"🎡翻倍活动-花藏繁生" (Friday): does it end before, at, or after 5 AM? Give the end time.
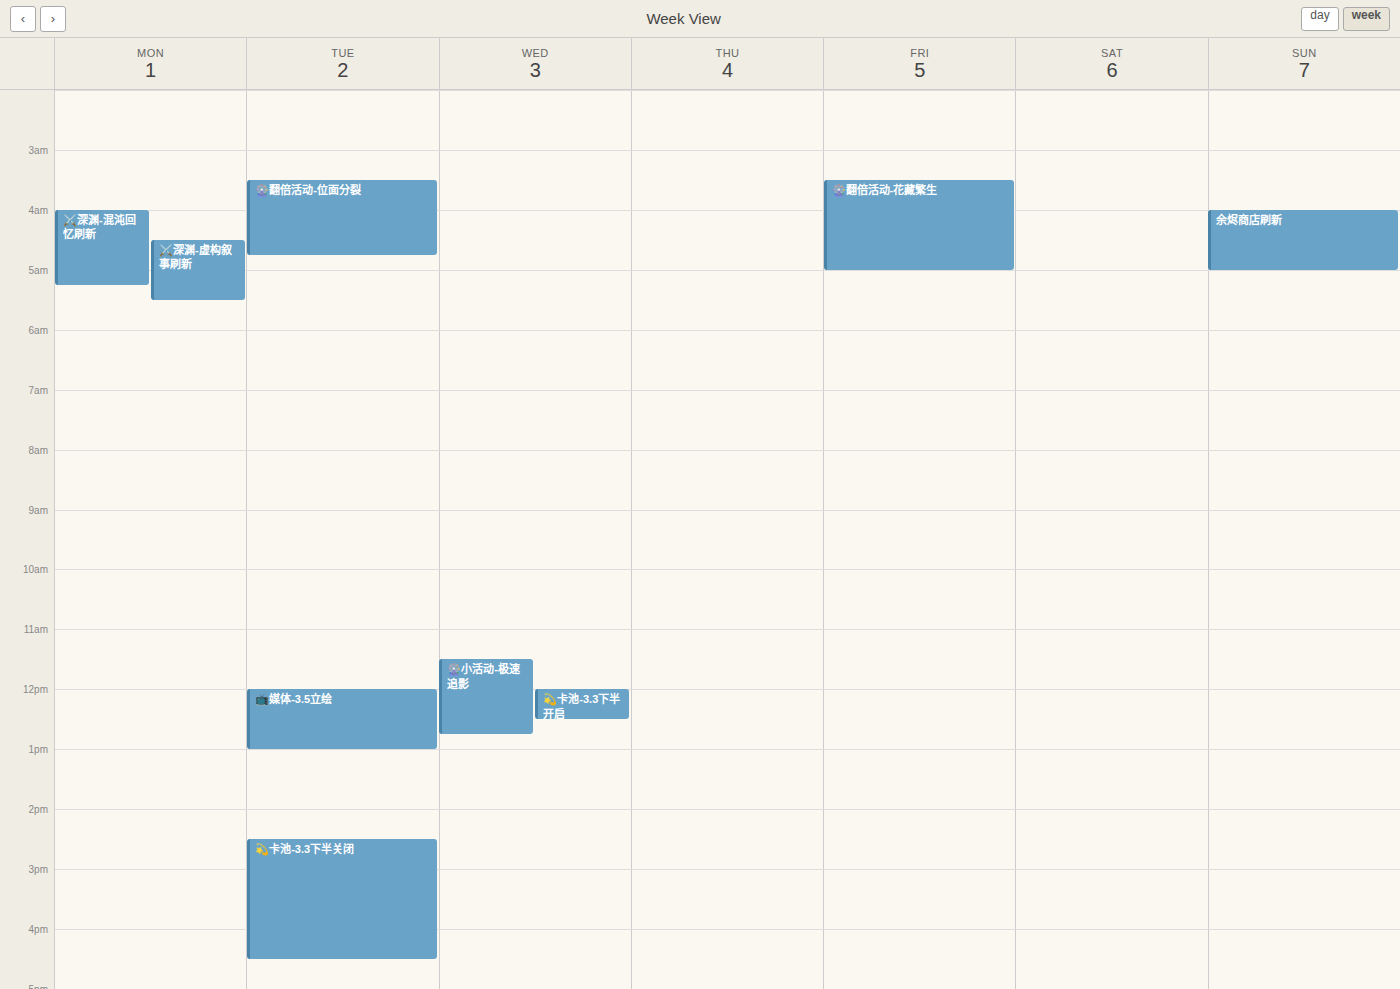
5:00 AM -- exactly at 5 AM, on the 5 AM line.